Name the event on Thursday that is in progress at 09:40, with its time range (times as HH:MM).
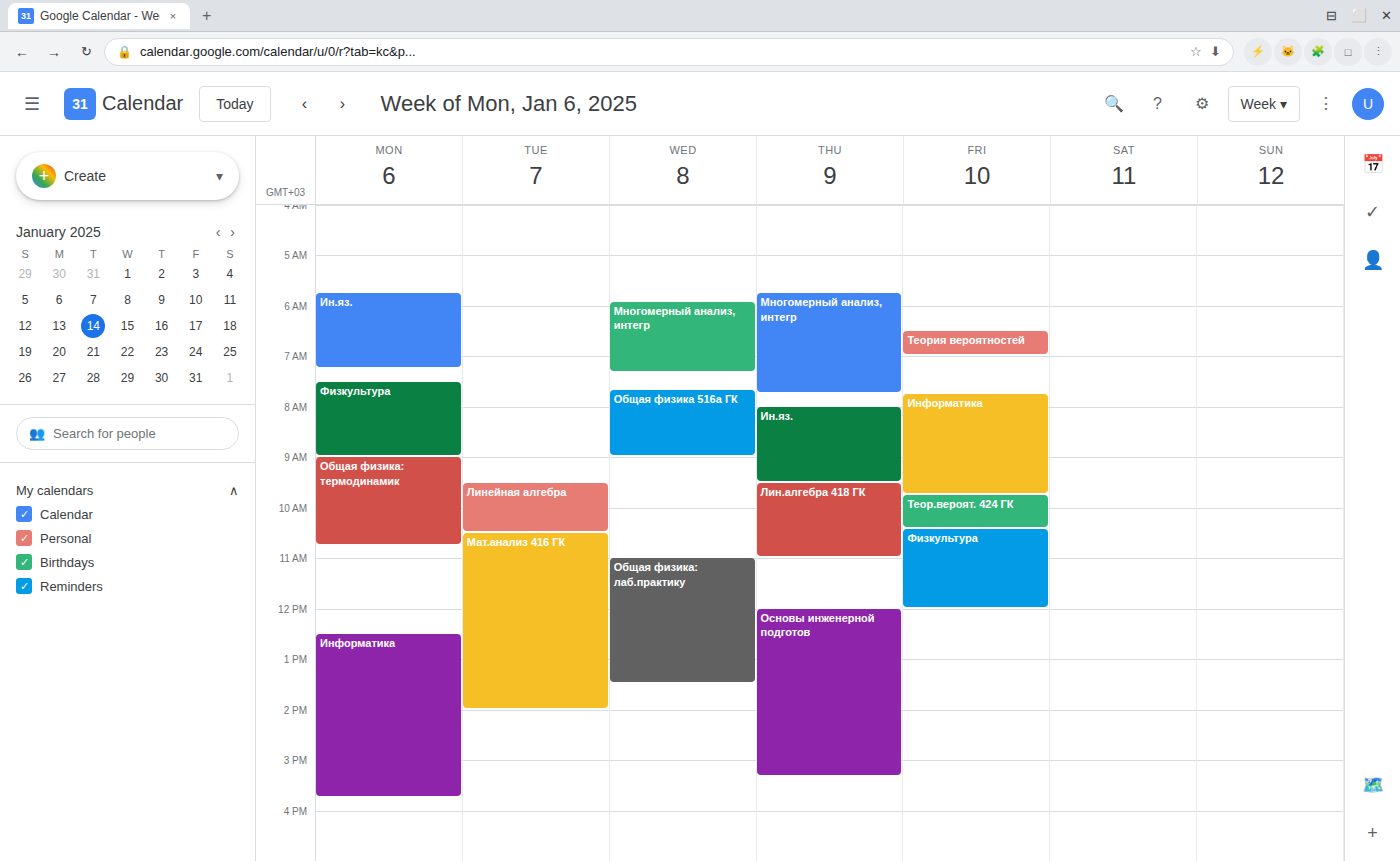
"Лин.алгебра 418 ГК", 09:30 to 11:00